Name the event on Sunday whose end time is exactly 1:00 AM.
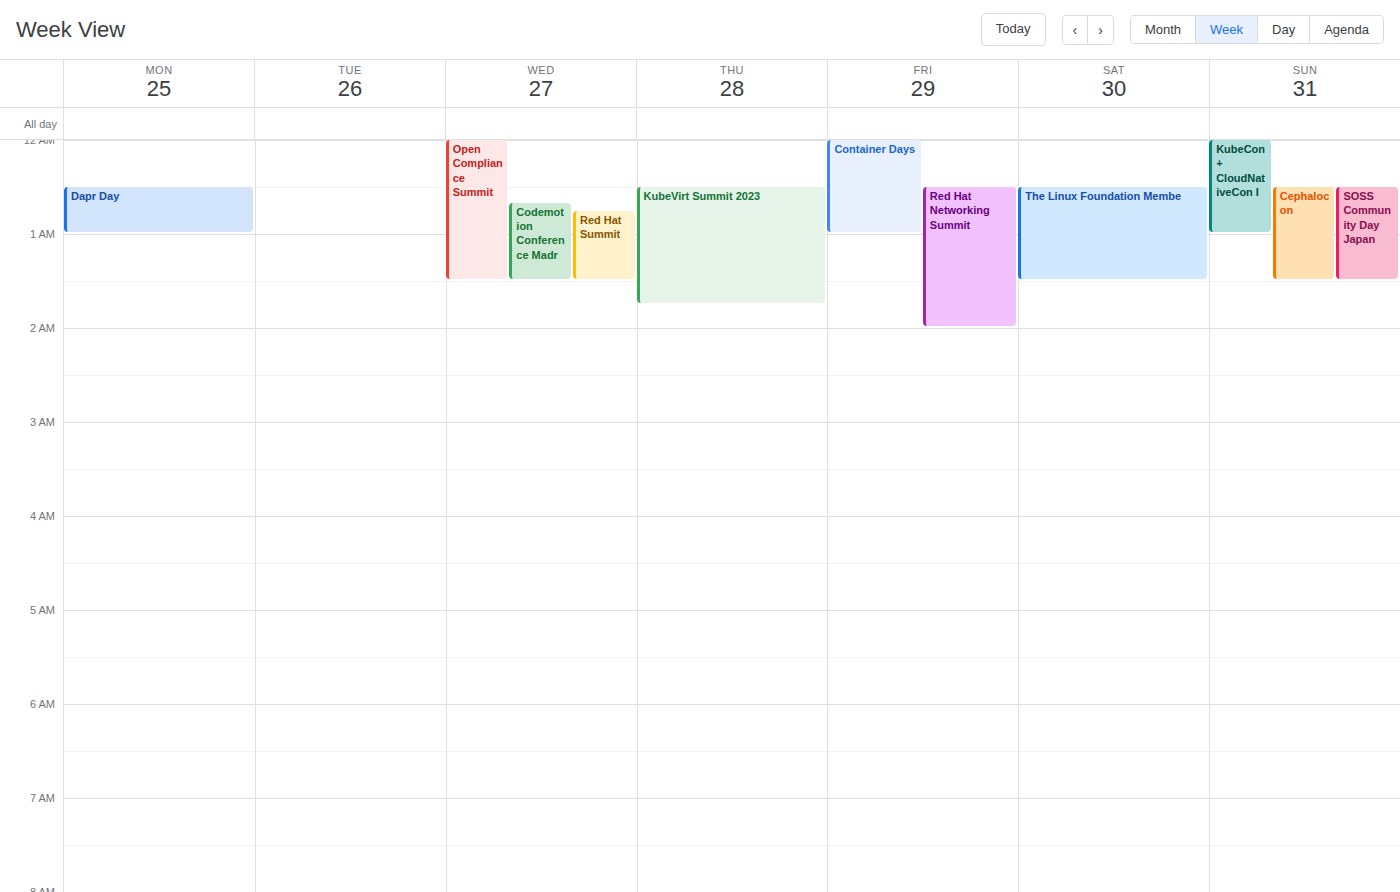
"KubeCon + CloudNativeCon I"